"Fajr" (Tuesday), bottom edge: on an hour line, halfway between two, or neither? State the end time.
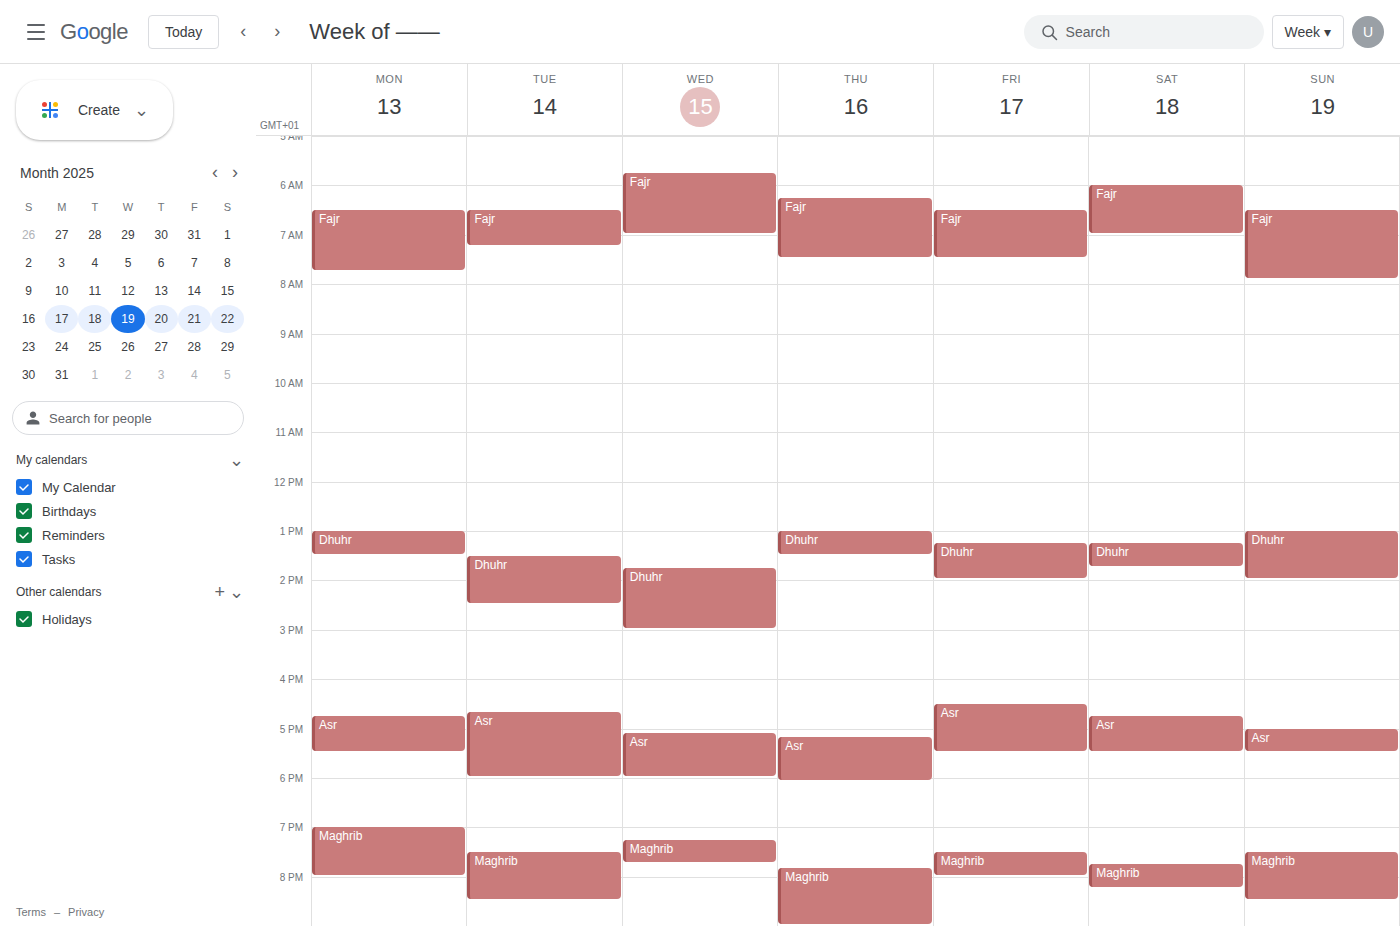
7:15 AM -- neither: a quarter of the way from the 7 AM line to the 8 AM line.